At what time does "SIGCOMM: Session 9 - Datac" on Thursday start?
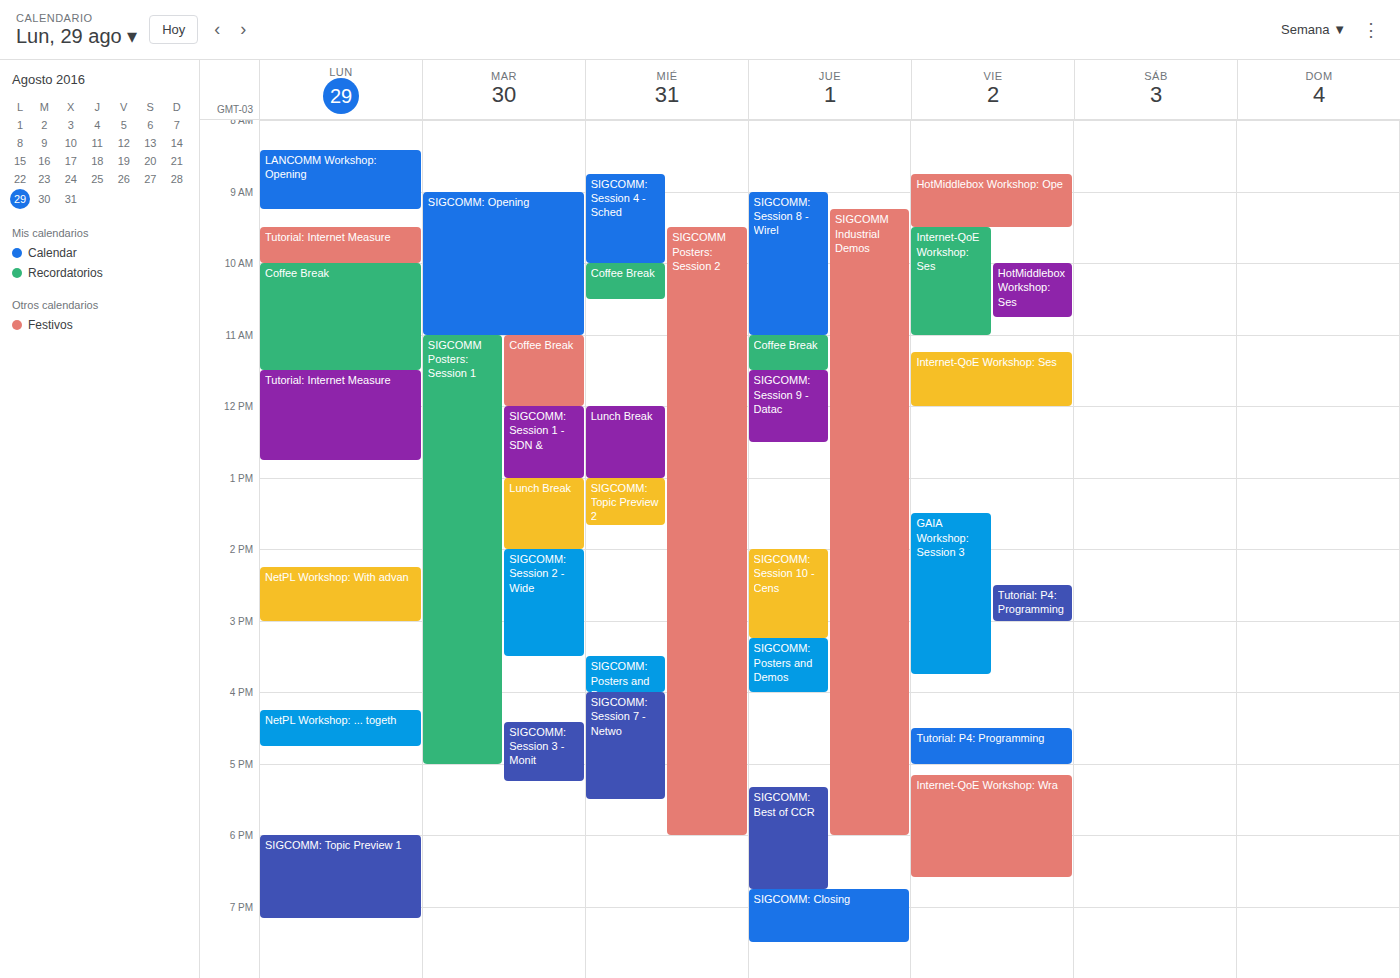
11:30